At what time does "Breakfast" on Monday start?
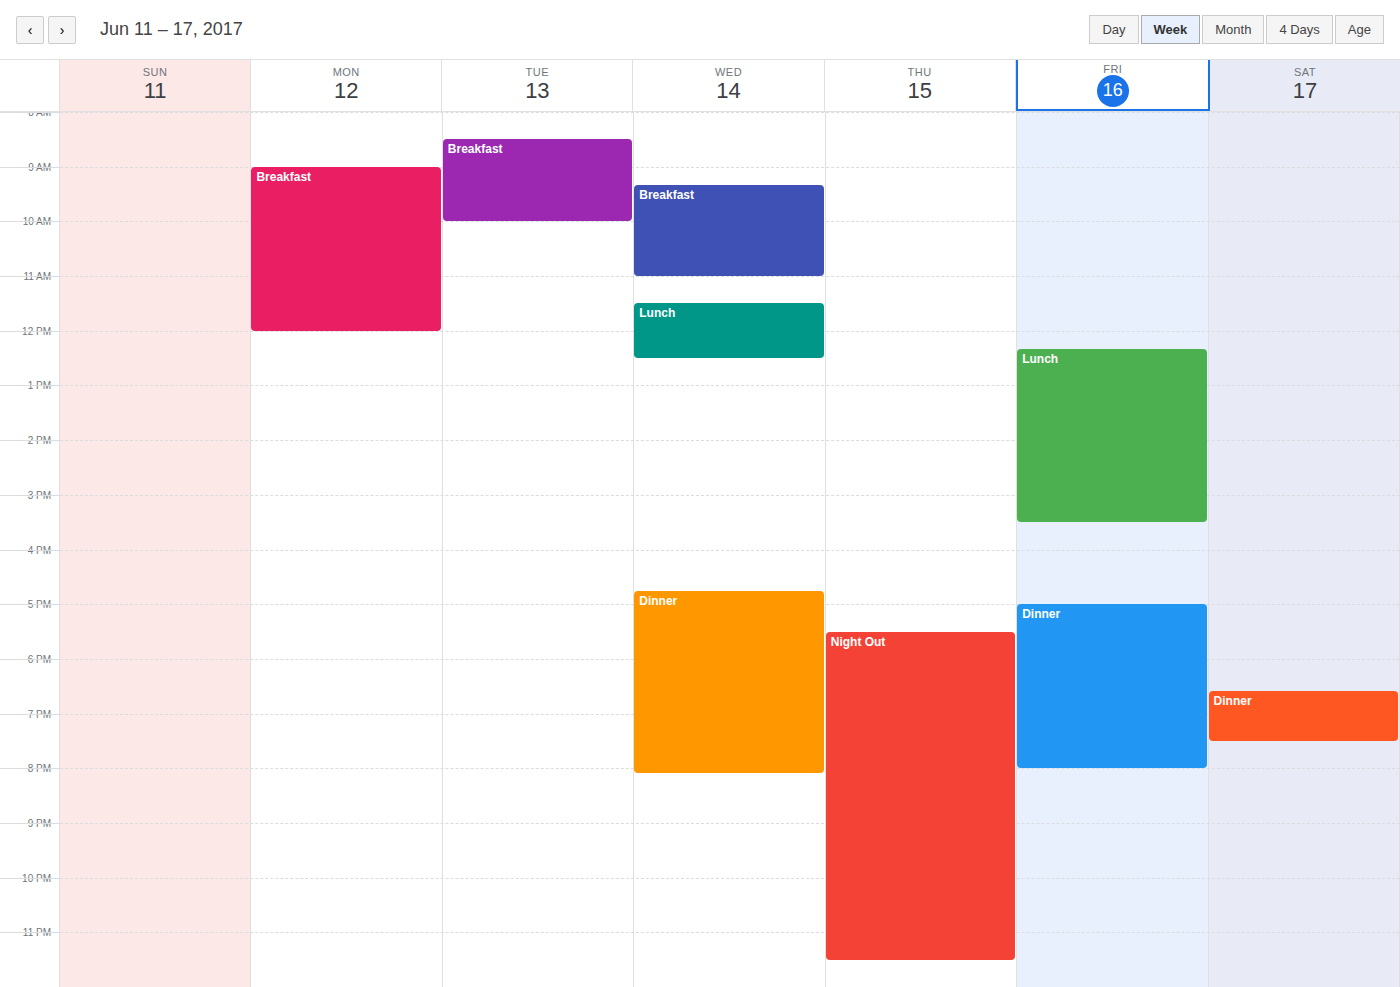
9:00 AM